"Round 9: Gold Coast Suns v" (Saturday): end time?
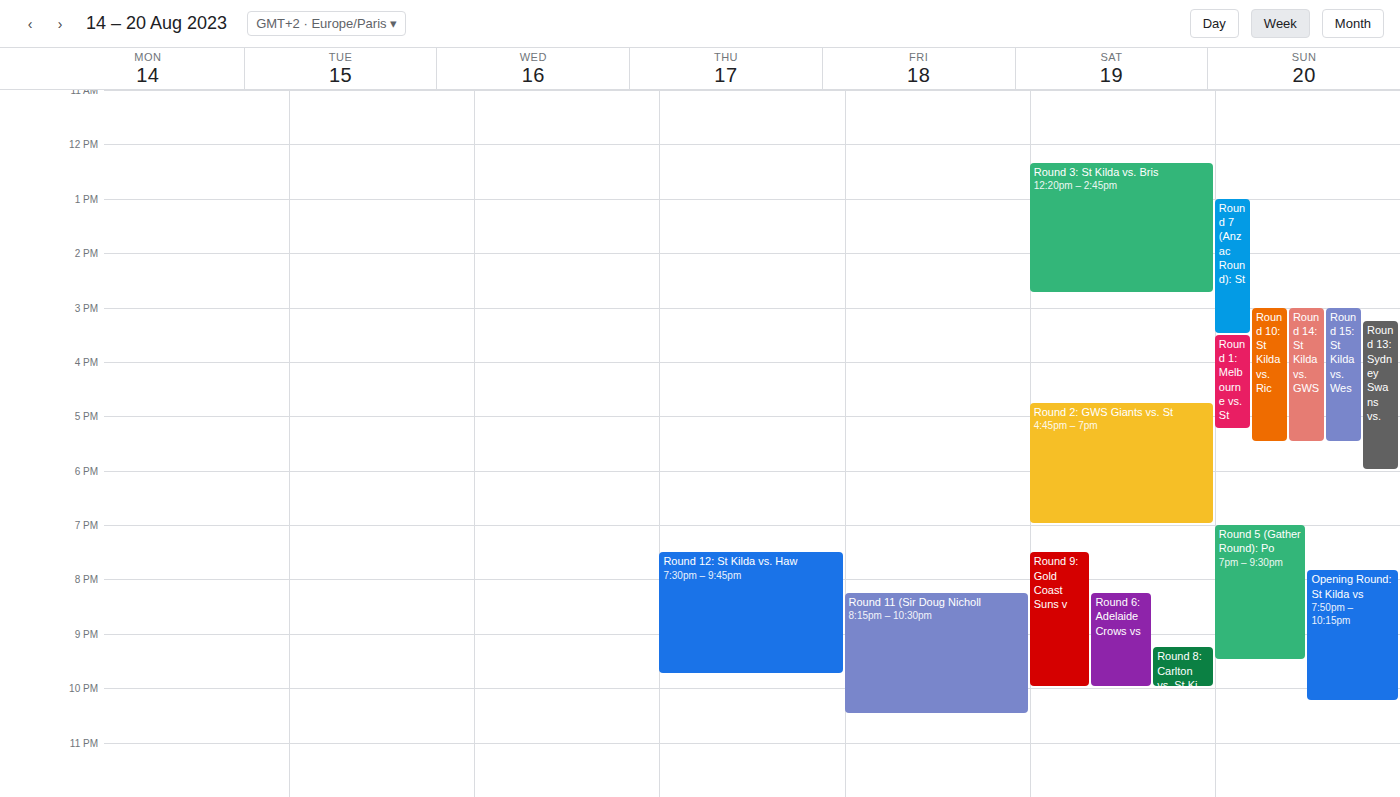
10:00 PM